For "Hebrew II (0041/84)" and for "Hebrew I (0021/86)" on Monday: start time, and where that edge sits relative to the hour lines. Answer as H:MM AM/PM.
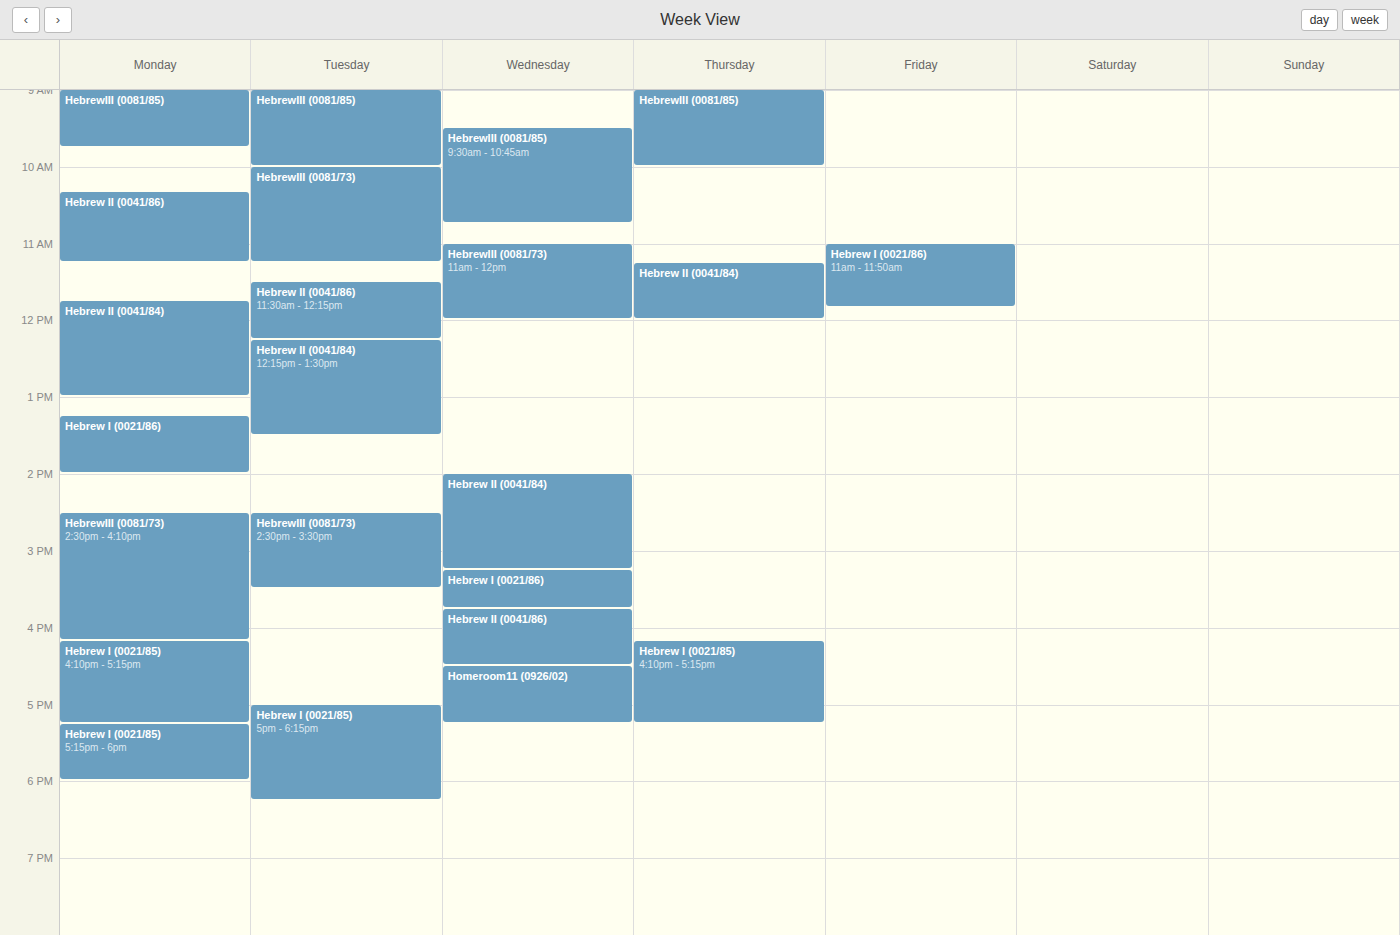
"Hebrew II (0041/84)": 11:45 AM, neither: three quarters of the way from the 11 AM line to the 12 PM line. "Hebrew I (0021/86)": 1:15 PM, neither: a quarter of the way from the 1 PM line to the 2 PM line.